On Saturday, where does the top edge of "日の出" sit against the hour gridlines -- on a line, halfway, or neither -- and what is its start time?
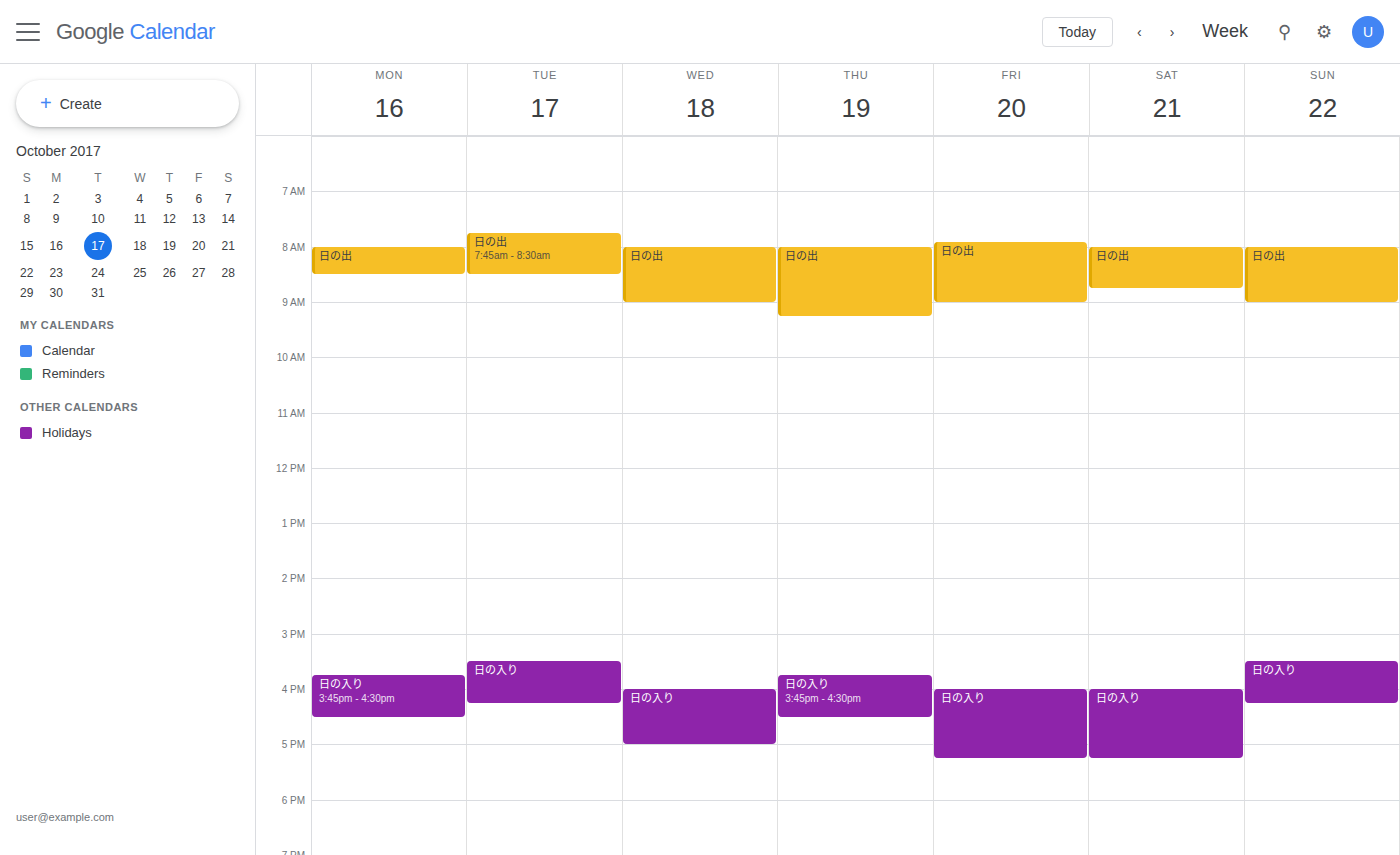
8:00 AM -- exactly on the 8 AM line.